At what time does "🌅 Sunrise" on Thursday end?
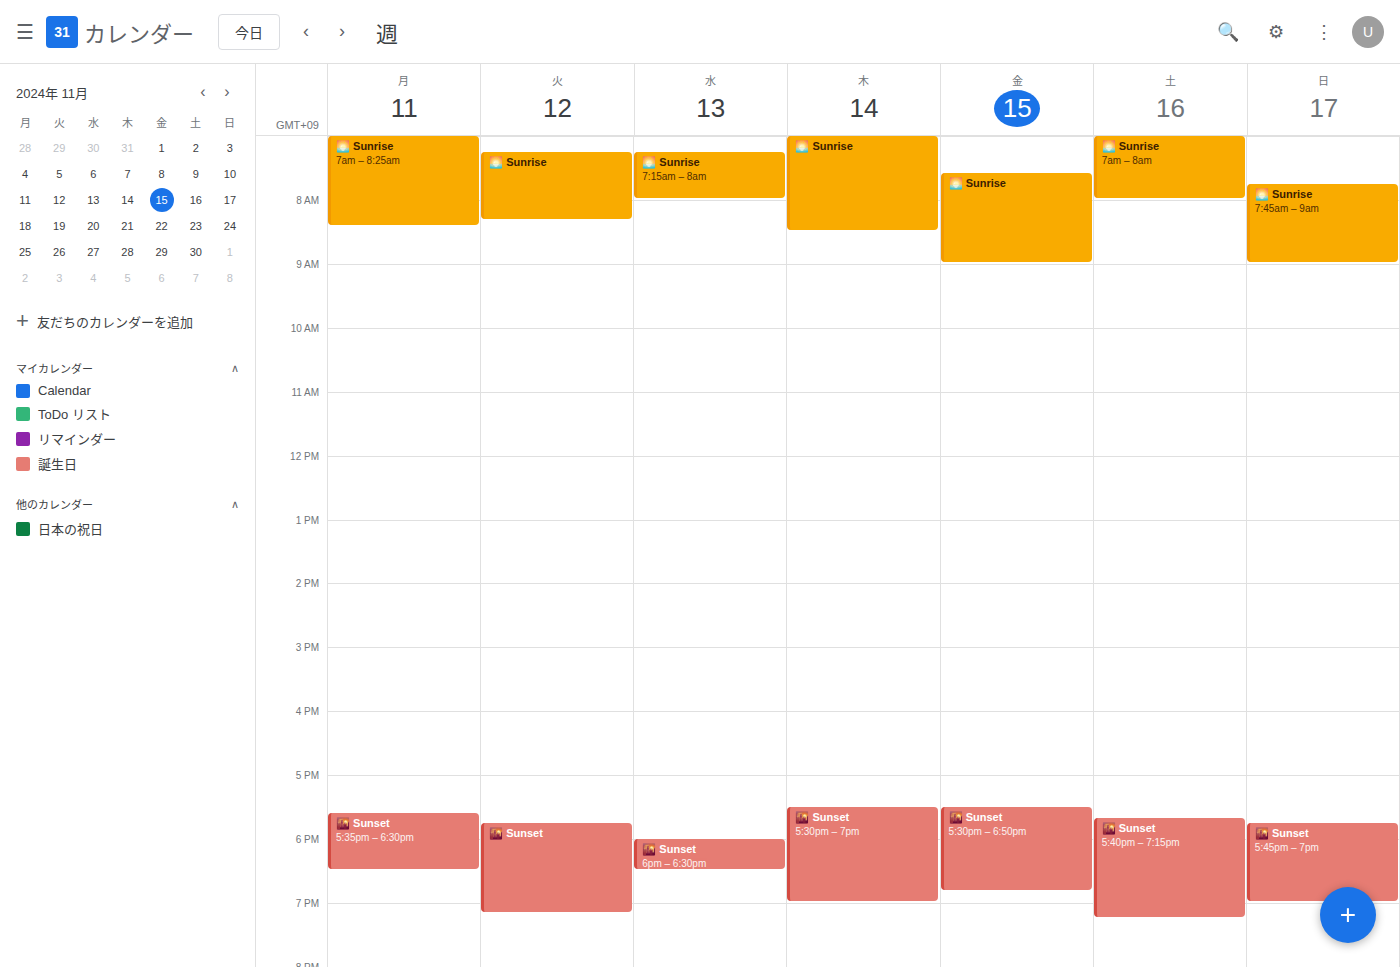
8:30 AM